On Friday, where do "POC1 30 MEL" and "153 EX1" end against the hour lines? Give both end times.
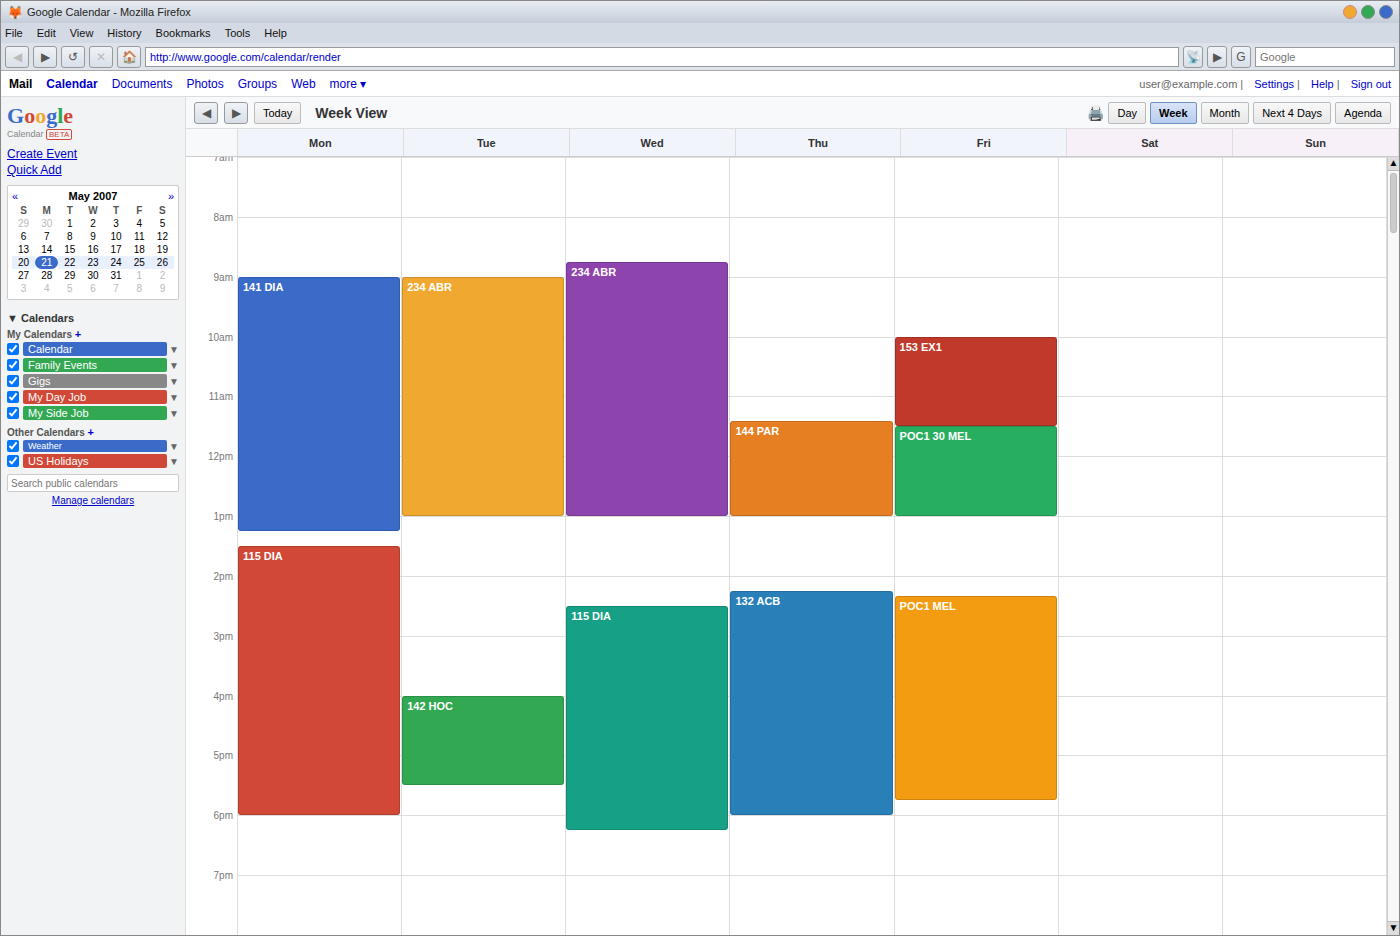
"POC1 30 MEL": 1:00 PM, exactly on the 1 PM line. "153 EX1": 11:30 AM, halfway between the 11 AM and 12 PM lines.